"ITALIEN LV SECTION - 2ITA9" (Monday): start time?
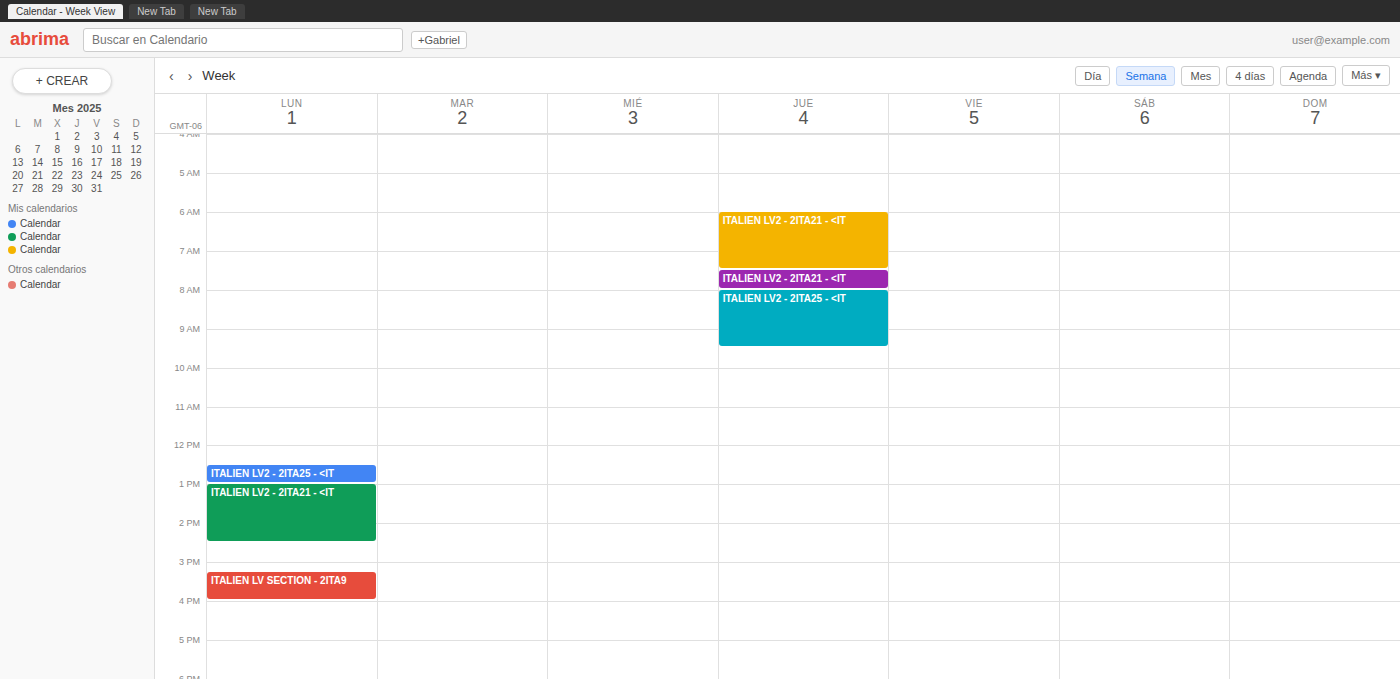
15:15